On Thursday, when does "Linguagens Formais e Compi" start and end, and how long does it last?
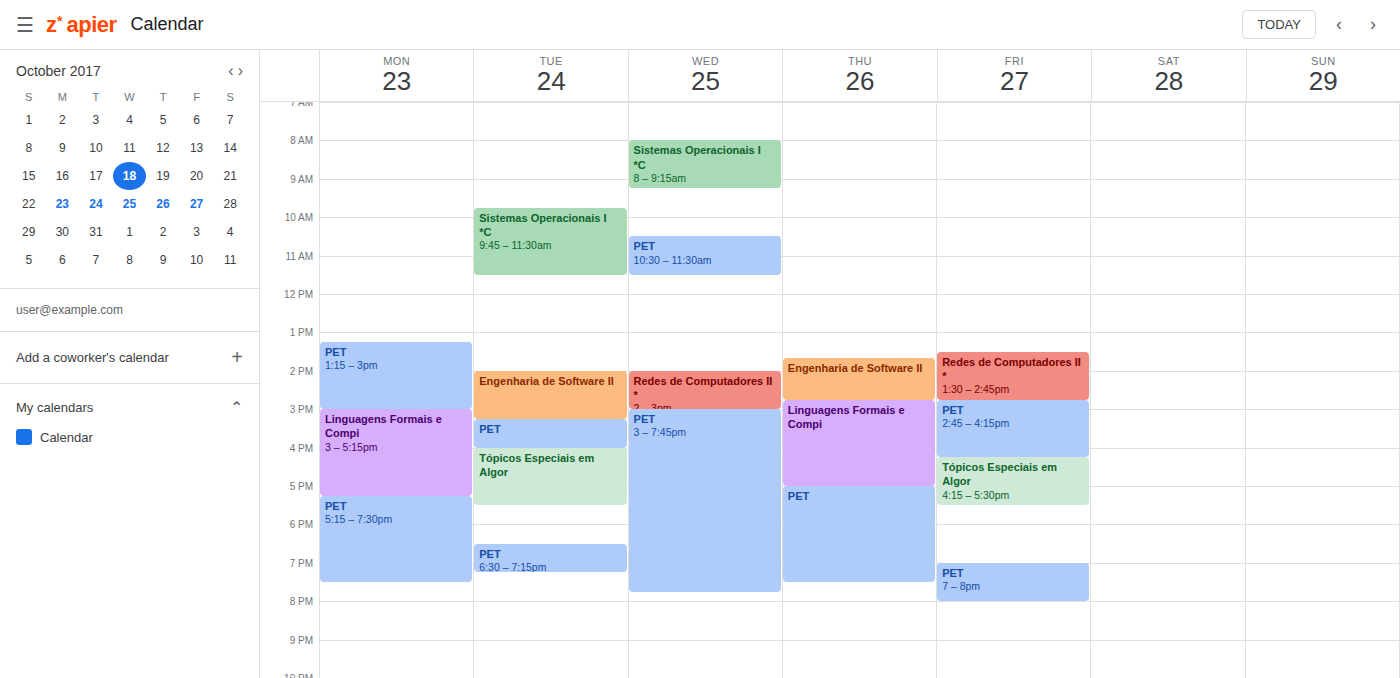
2:45 PM to 5:00 PM, 2 hours 15 minutes